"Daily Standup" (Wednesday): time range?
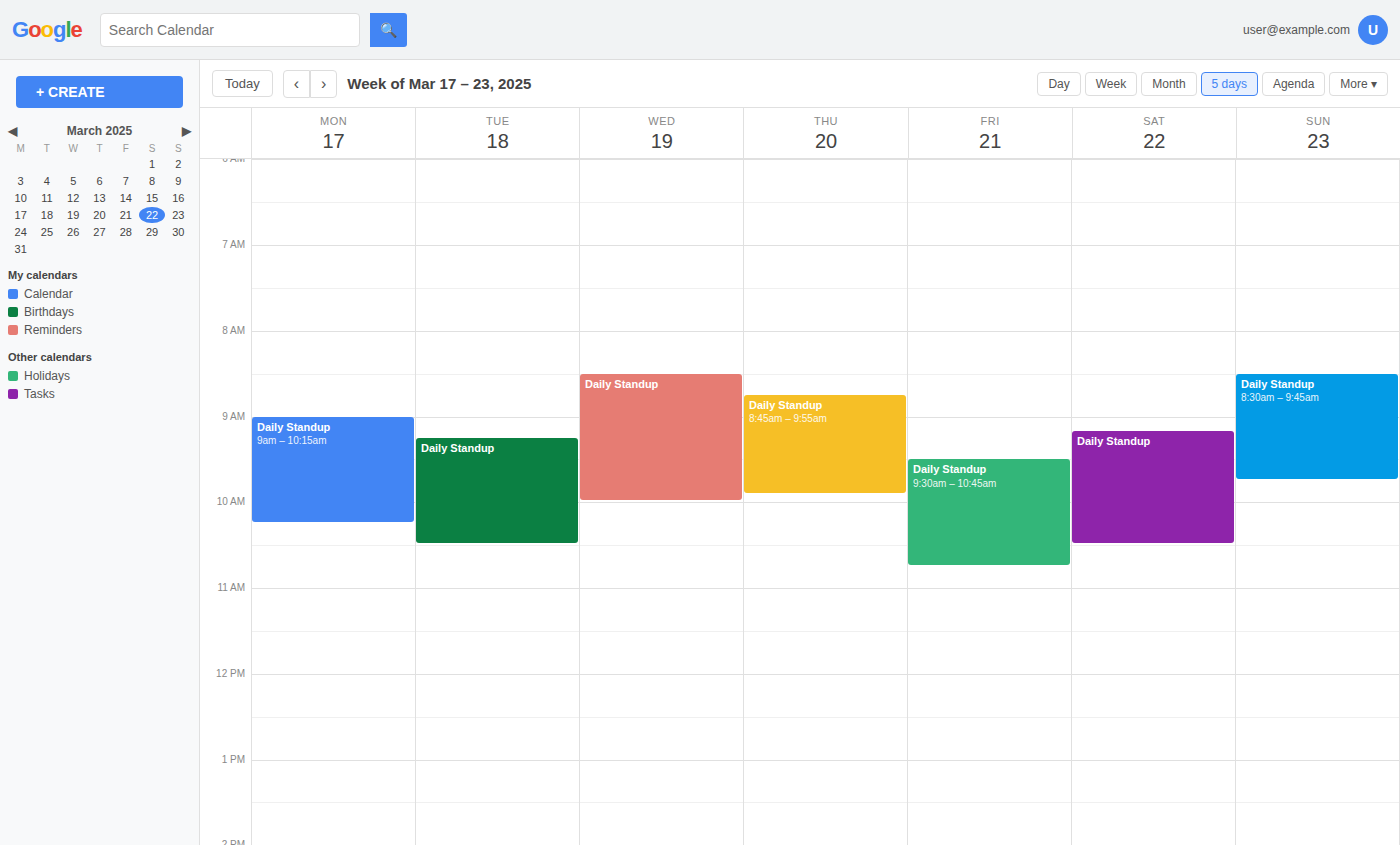
8:30 AM to 10:00 AM